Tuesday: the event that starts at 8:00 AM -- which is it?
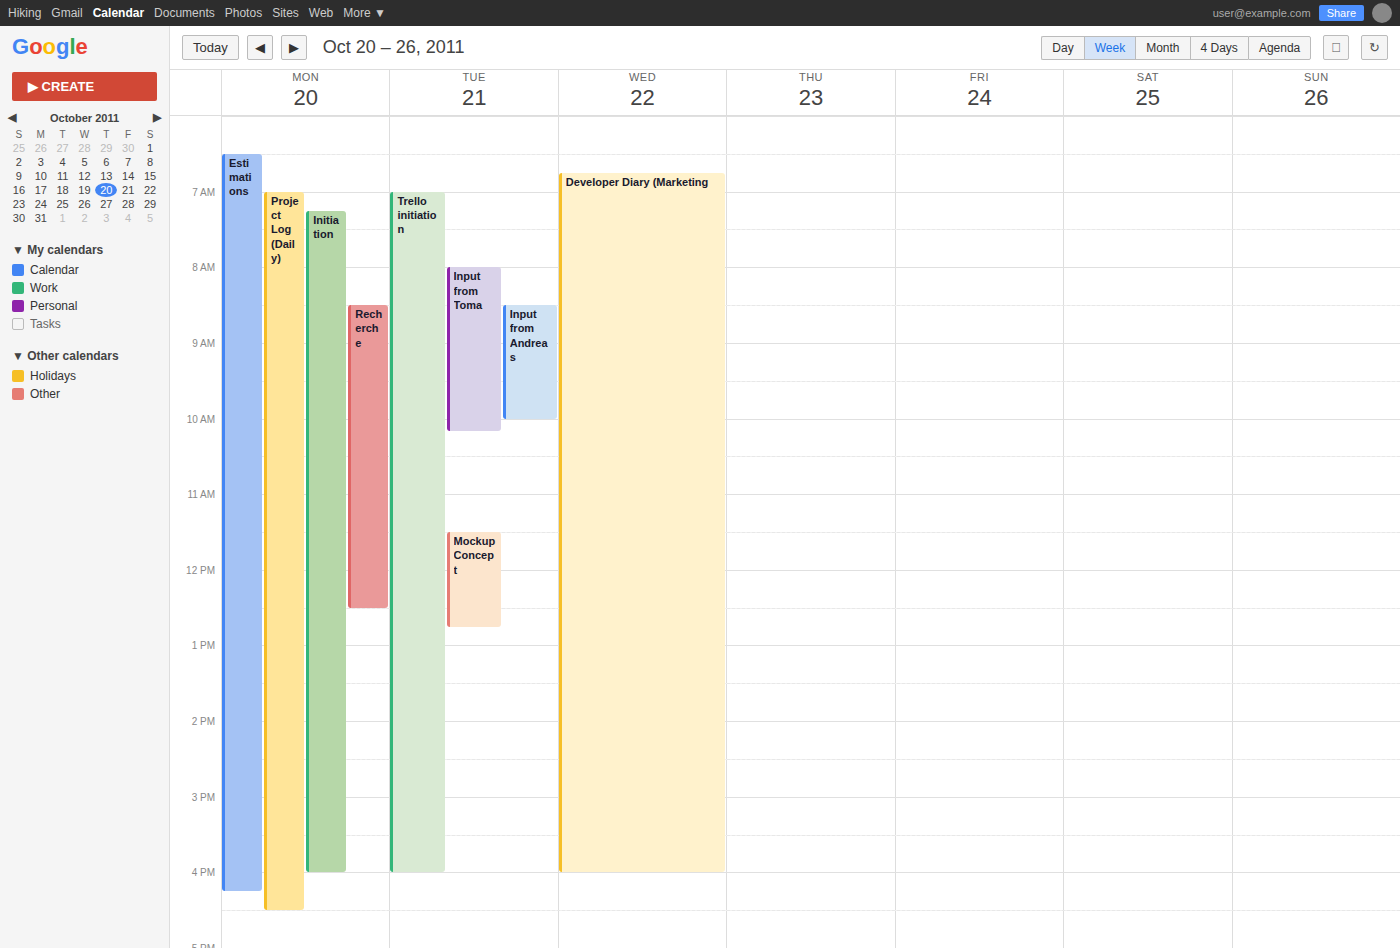
"Input from Toma"